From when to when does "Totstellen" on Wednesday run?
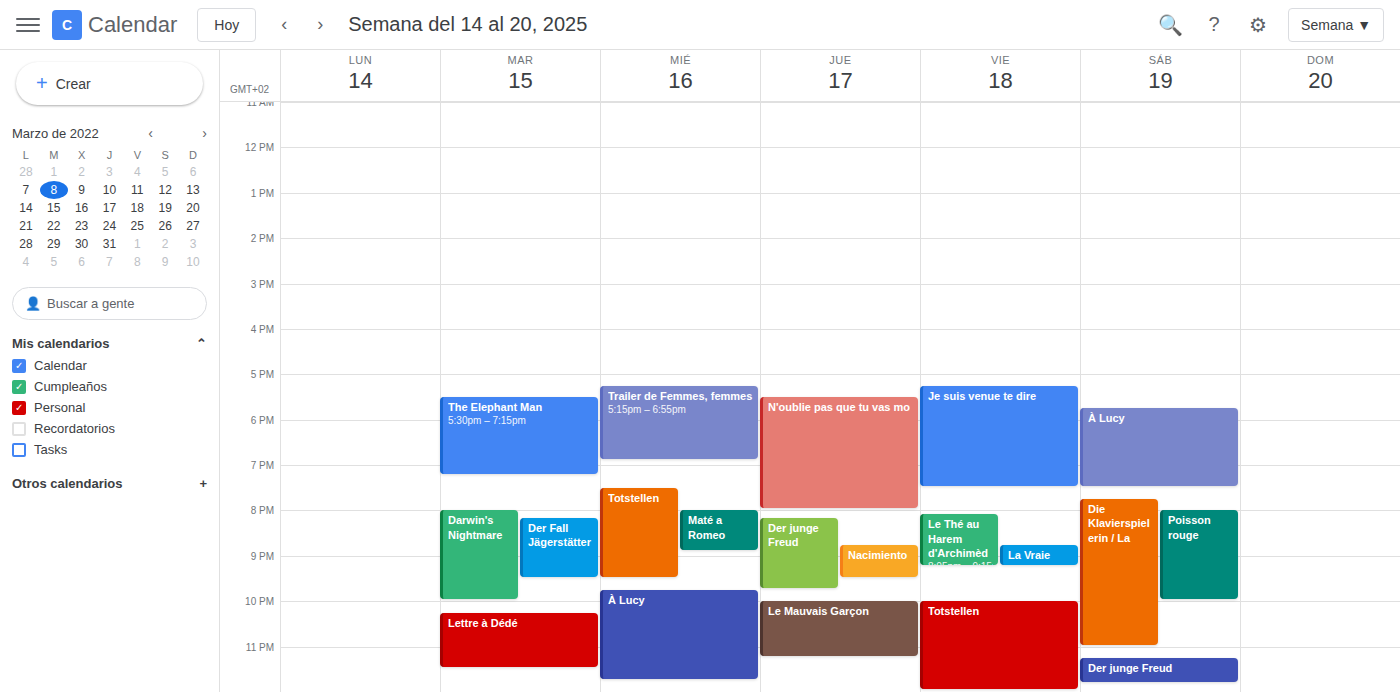
7:30 PM to 9:30 PM